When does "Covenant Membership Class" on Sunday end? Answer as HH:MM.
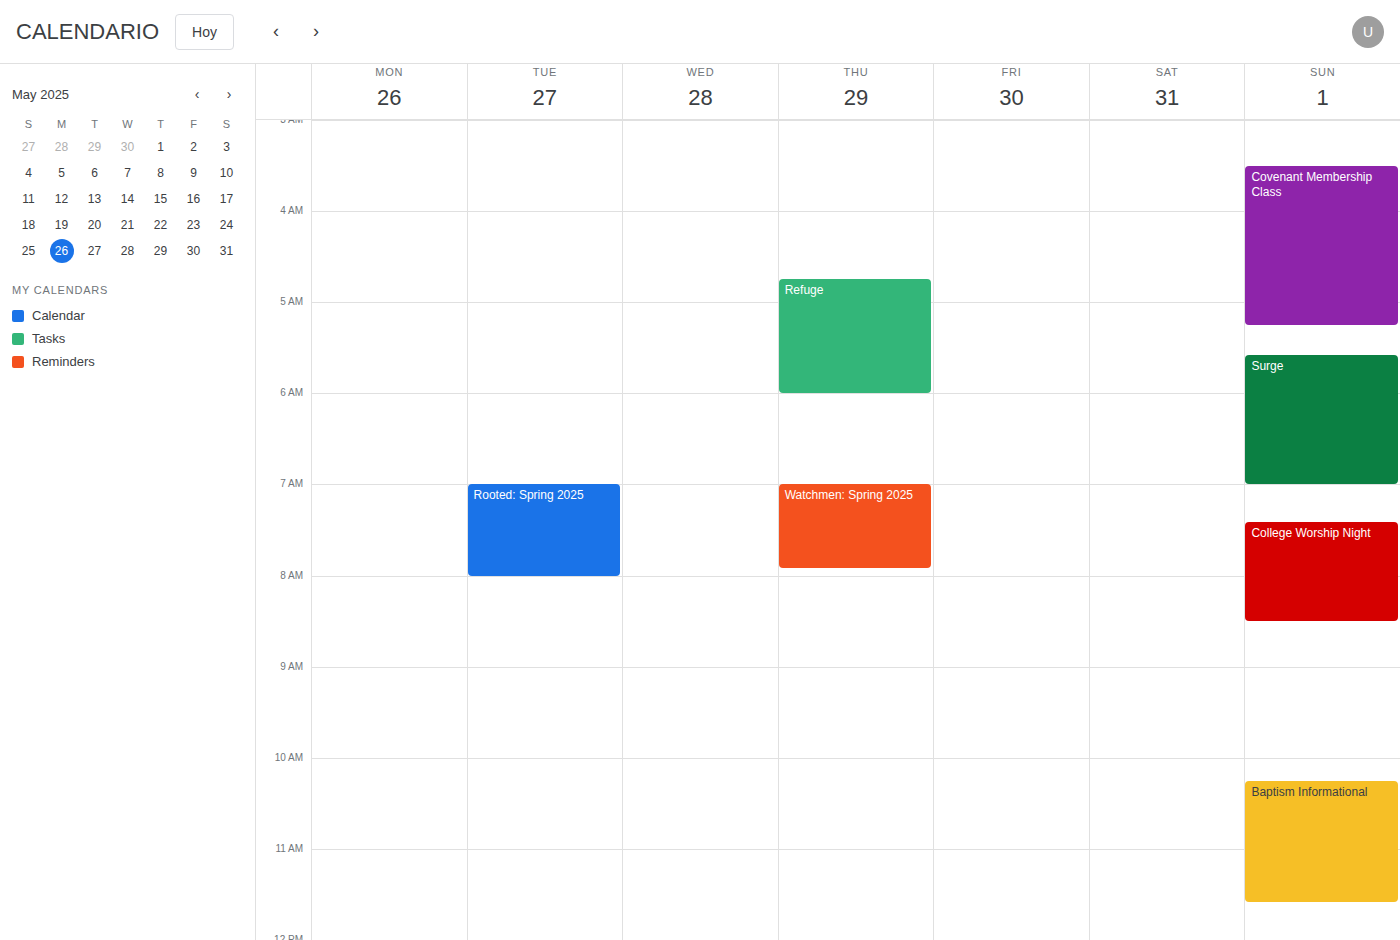
05:15